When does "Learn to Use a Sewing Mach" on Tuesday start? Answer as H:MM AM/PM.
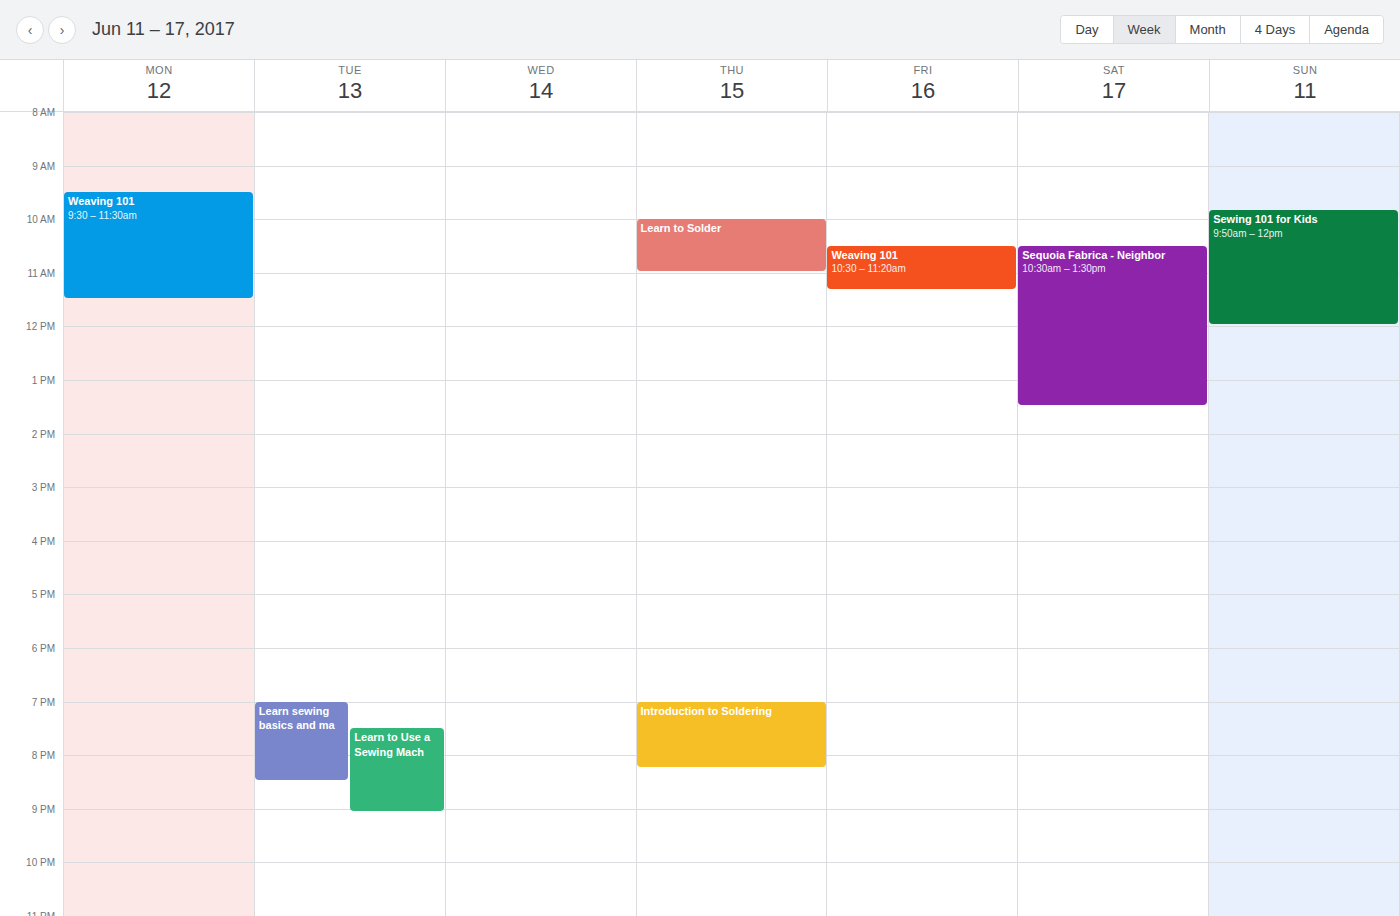
7:30 PM